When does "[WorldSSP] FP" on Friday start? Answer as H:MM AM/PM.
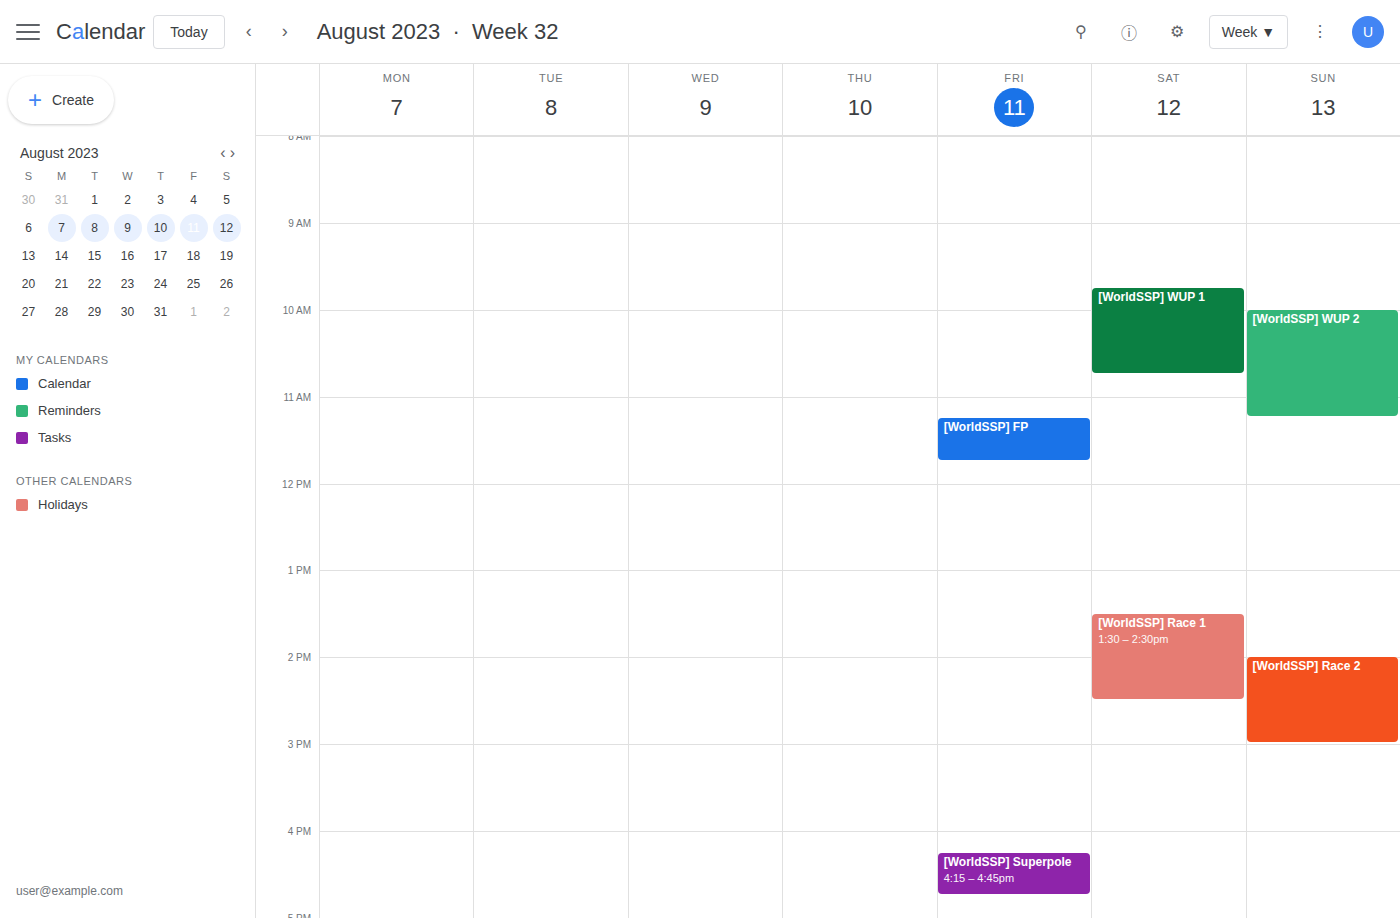
11:15 AM